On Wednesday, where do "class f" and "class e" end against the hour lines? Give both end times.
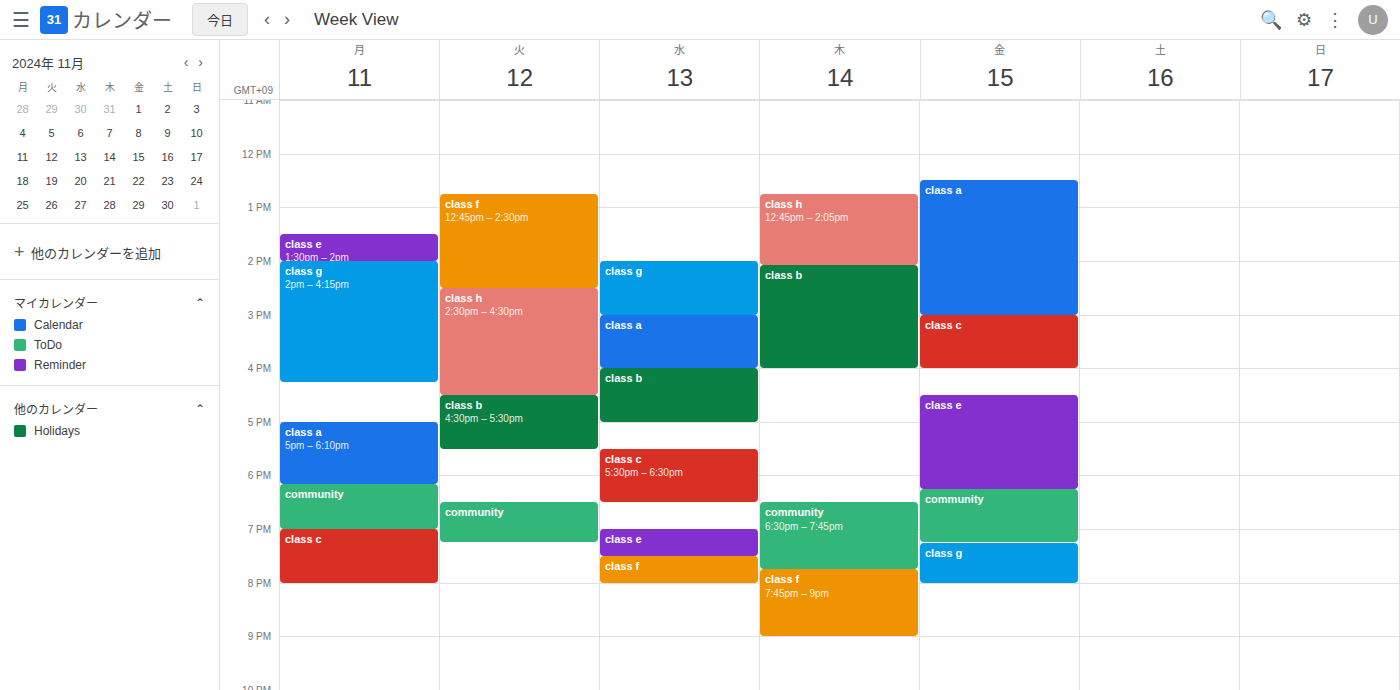
"class f": 8:00 PM, exactly on the 8 PM line. "class e": 7:30 PM, halfway between the 7 PM and 8 PM lines.